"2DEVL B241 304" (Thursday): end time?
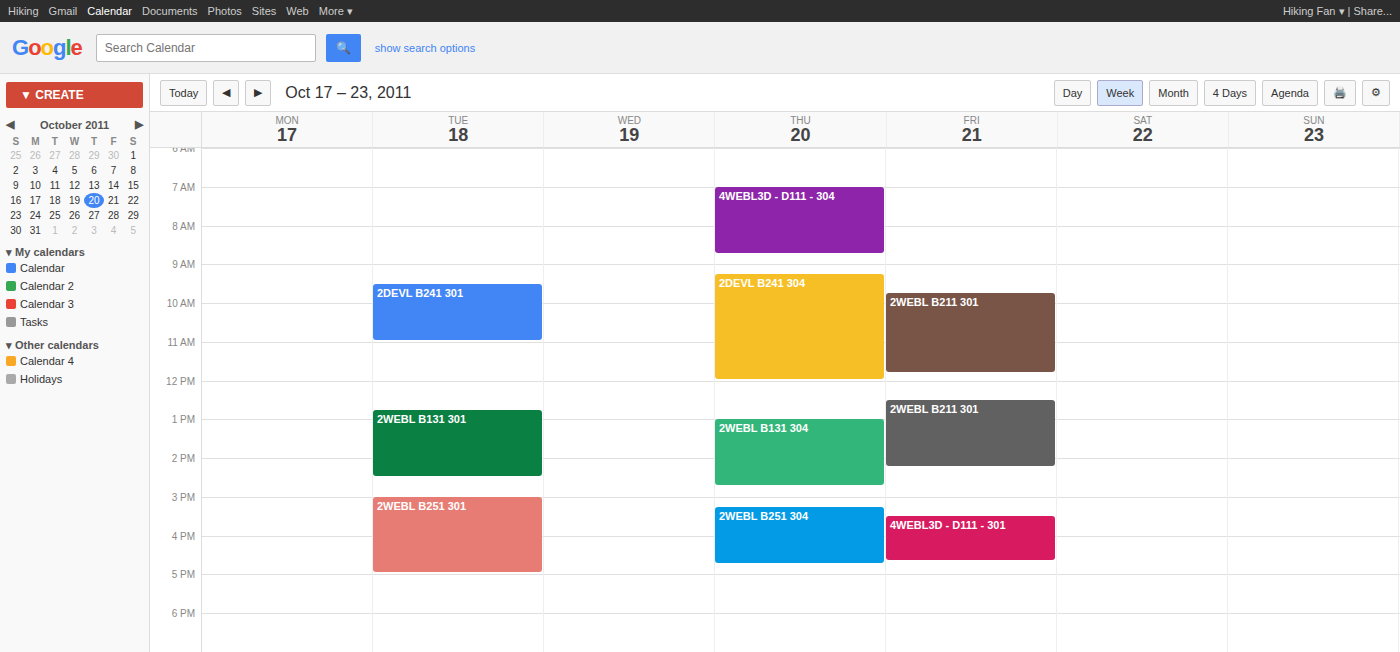
12:00 PM